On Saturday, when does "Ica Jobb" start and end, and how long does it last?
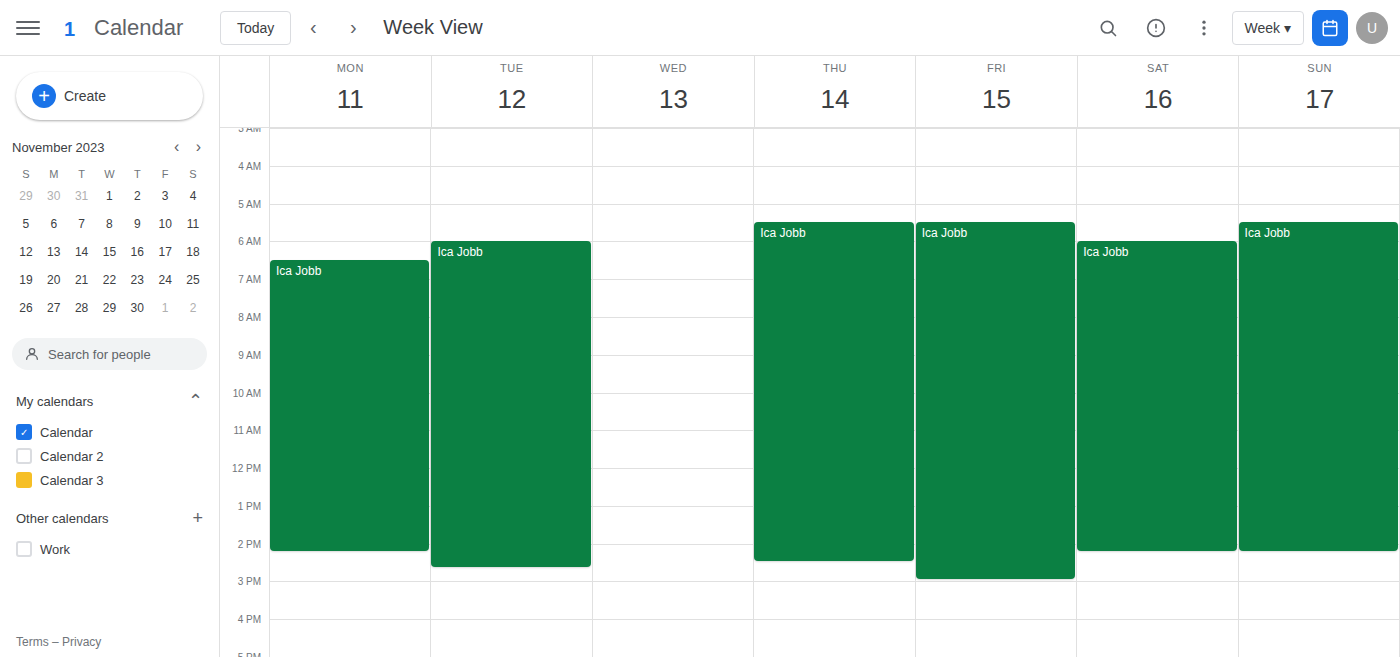
6:00 AM to 2:15 PM, 8 hours 15 minutes